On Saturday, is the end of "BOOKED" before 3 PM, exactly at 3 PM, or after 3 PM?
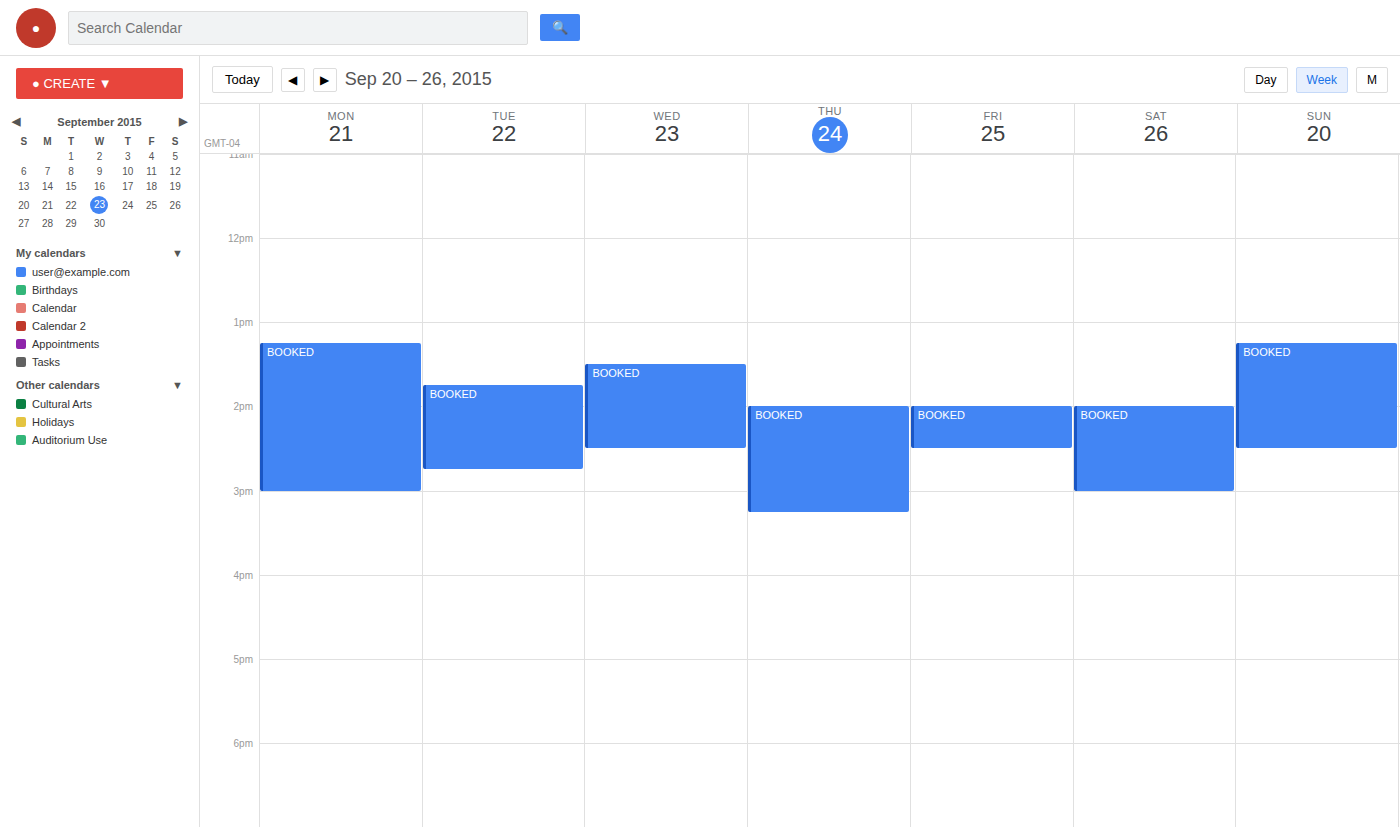
3:00 PM -- exactly at 3 PM, on the 3 PM line.